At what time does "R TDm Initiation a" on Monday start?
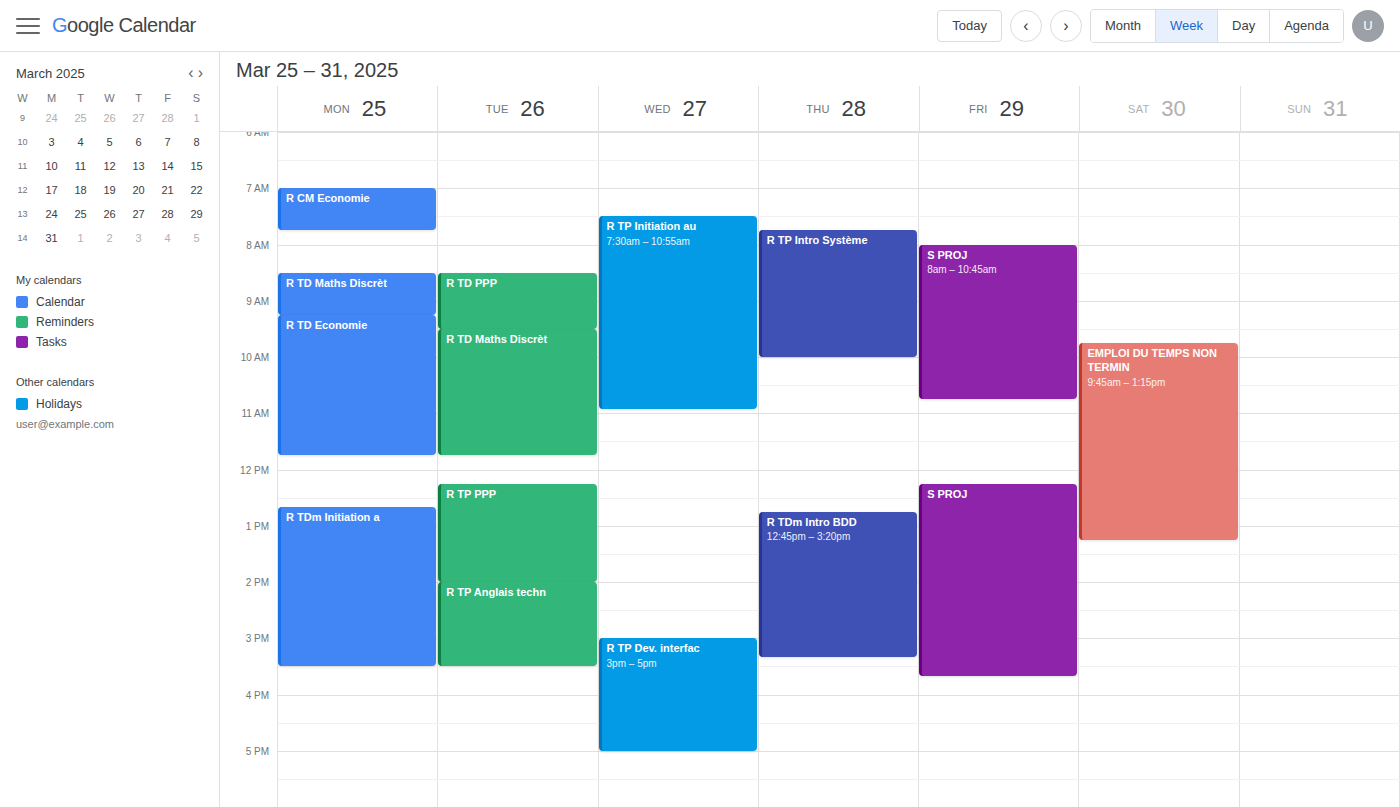
12:40 PM